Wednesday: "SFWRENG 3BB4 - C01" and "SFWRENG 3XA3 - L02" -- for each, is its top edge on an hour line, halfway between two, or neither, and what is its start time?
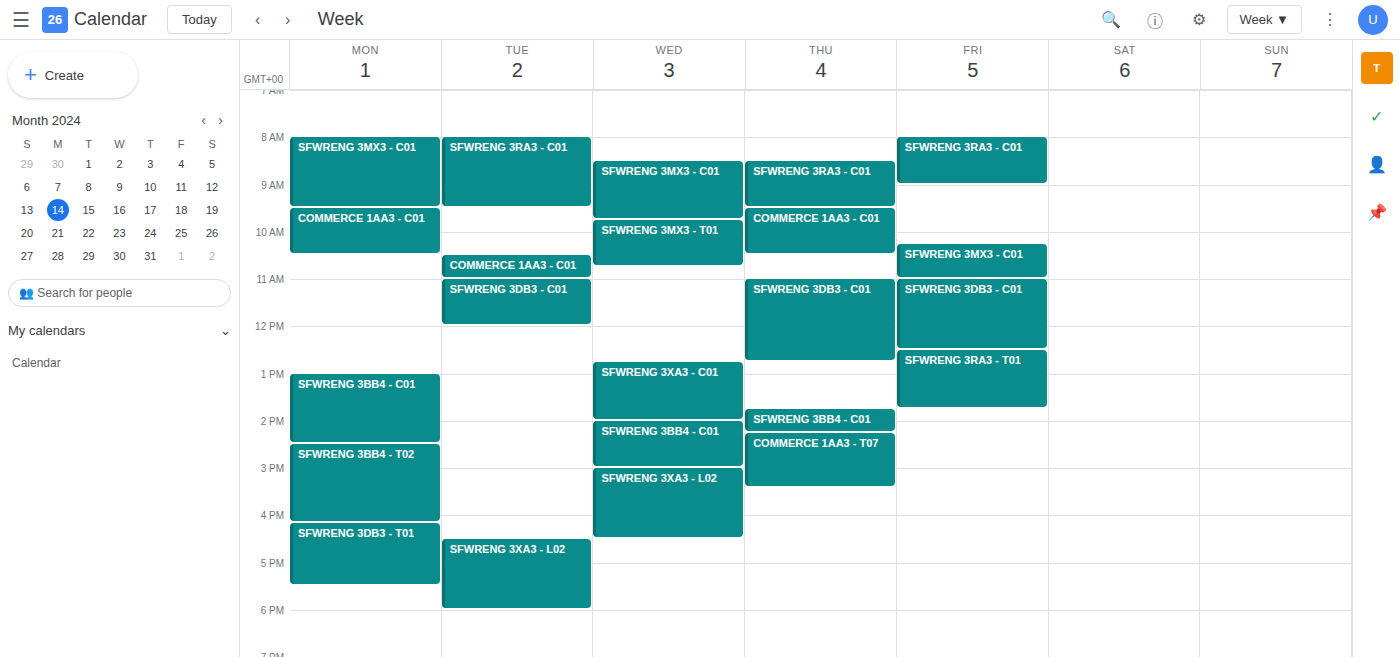
"SFWRENG 3BB4 - C01": 2:00 PM, exactly on the 2 PM line. "SFWRENG 3XA3 - L02": 3:00 PM, exactly on the 3 PM line.